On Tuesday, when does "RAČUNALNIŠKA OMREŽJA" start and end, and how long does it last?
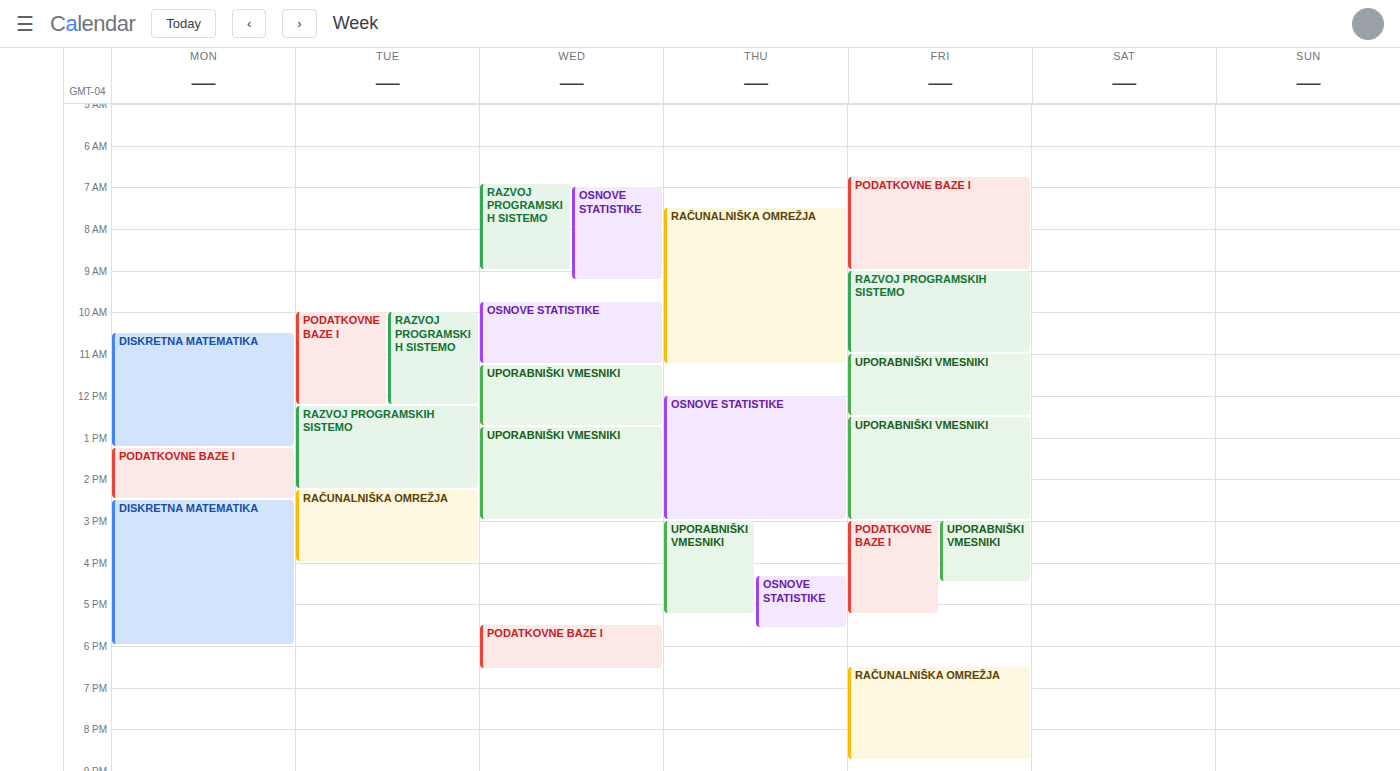
2:15 PM to 4:00 PM, 1 hour 45 minutes